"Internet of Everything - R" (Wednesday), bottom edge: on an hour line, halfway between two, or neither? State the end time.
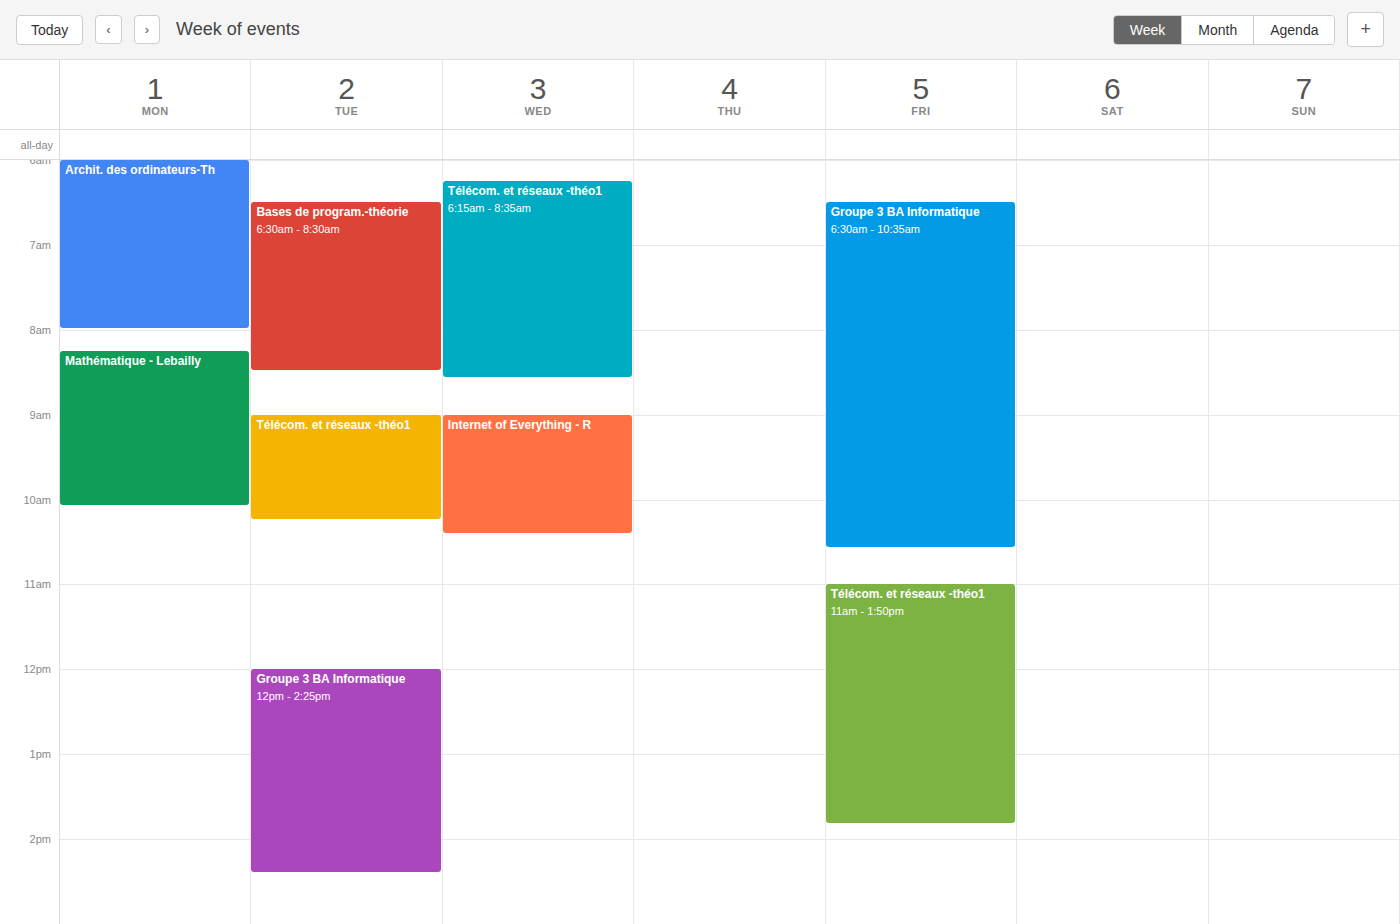
10:25 -- neither: 25 minutes below the 10:00 line and 35 minutes above the 11:00 line.